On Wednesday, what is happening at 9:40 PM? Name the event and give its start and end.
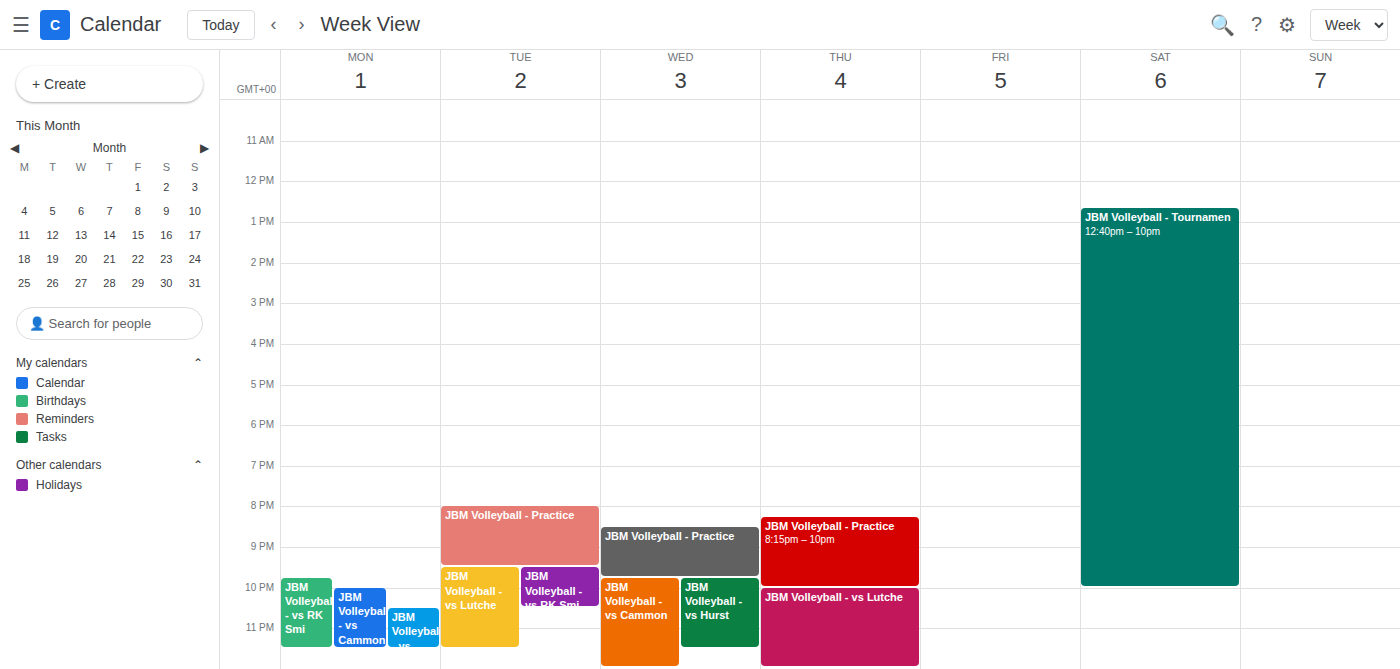
"JBM Volleyball - Practice", 8:30 PM to 9:45 PM